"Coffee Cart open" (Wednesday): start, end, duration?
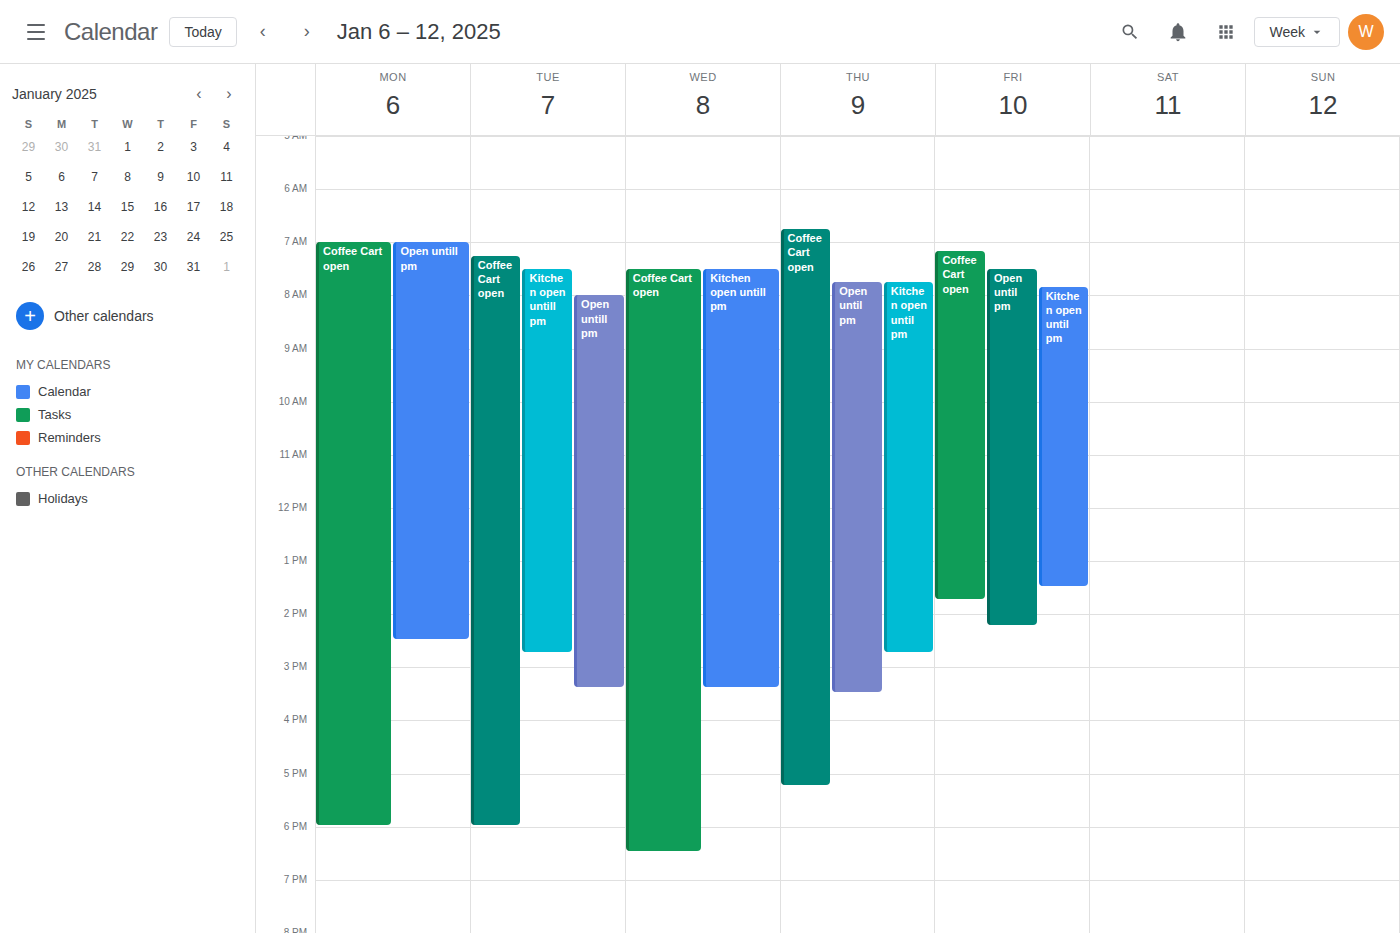
7:30 AM to 6:30 PM, 11 hours